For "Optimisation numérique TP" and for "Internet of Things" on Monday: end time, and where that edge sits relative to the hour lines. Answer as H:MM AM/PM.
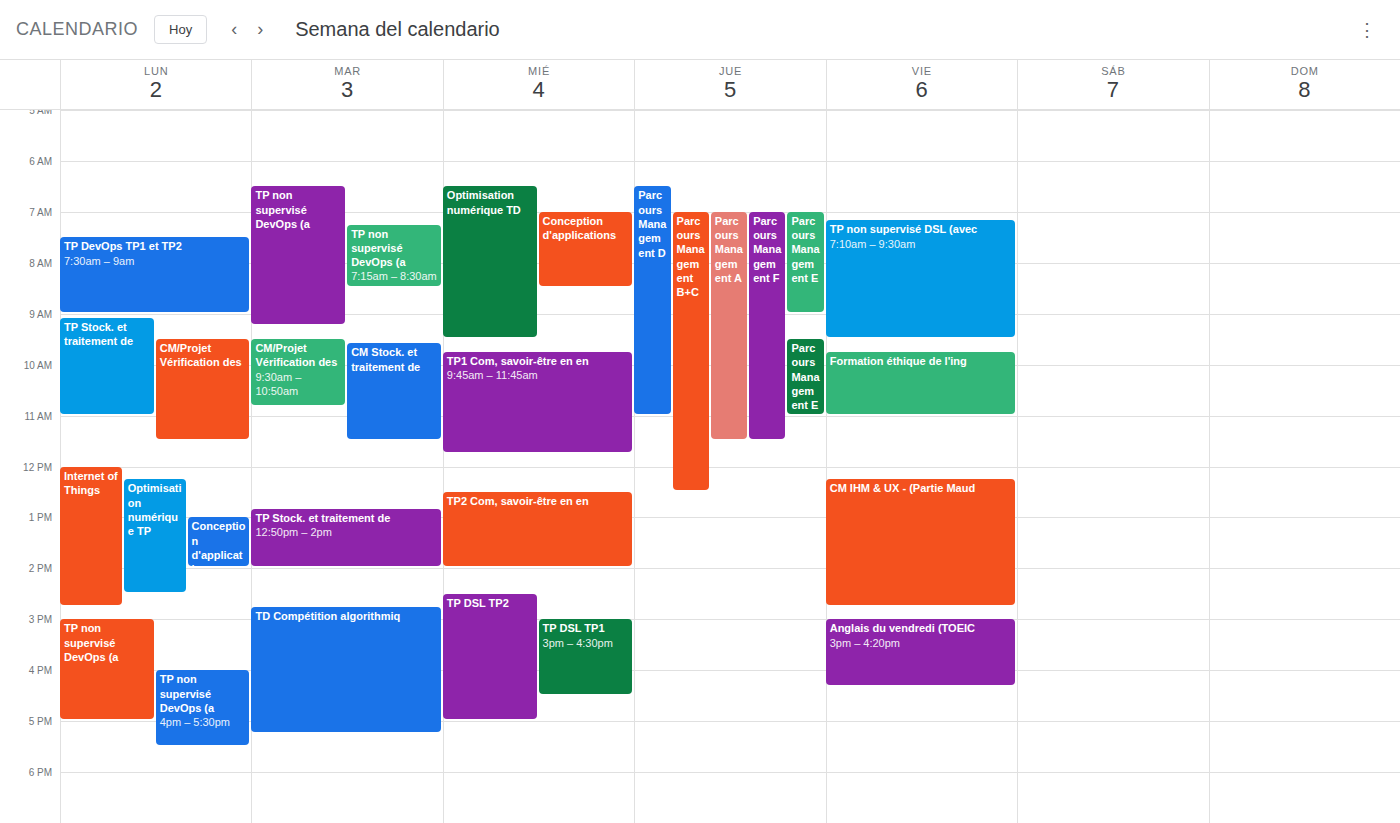
"Optimisation numérique TP": 2:30 PM, halfway between the 2 PM and 3 PM lines. "Internet of Things": 2:45 PM, neither: three quarters of the way from the 2 PM line to the 3 PM line.